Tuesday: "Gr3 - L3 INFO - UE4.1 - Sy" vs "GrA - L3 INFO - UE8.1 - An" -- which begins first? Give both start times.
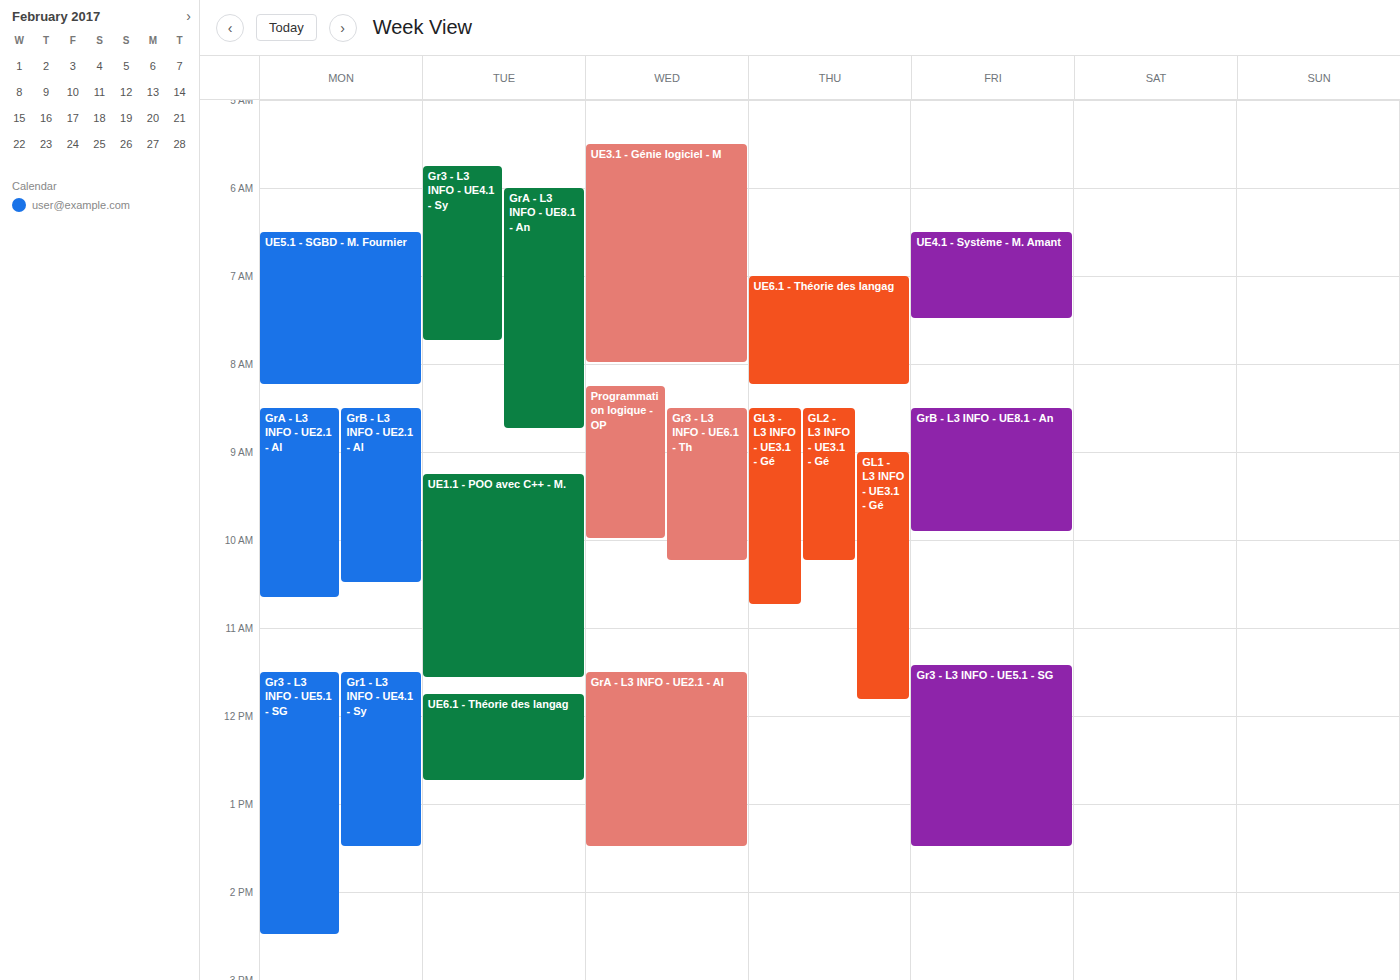
"Gr3 - L3 INFO - UE4.1 - Sy" 5:45 AM; "GrA - L3 INFO - UE8.1 - An" 6:00 AM.